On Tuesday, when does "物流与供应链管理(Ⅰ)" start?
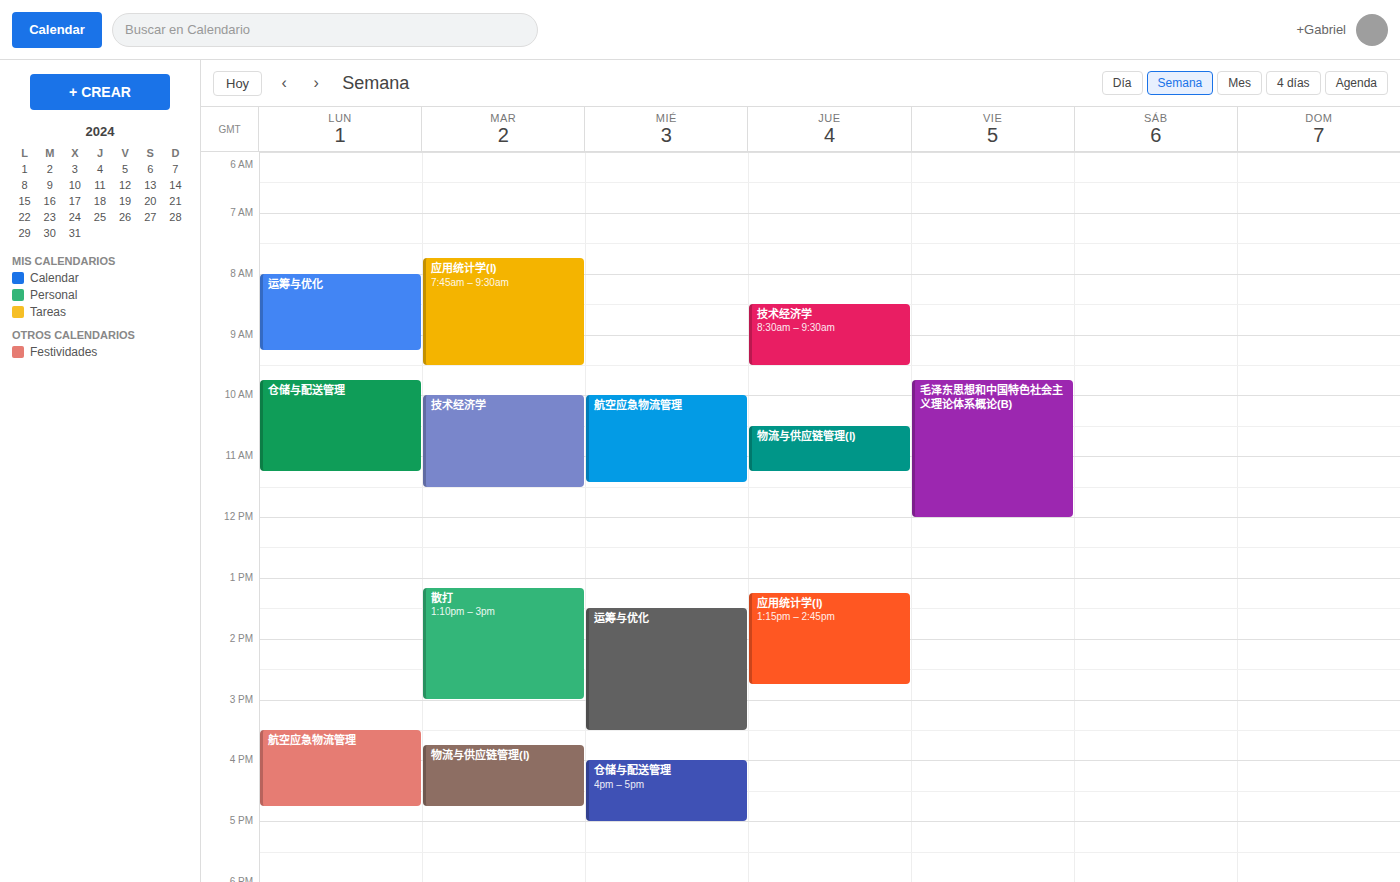
3:45 PM